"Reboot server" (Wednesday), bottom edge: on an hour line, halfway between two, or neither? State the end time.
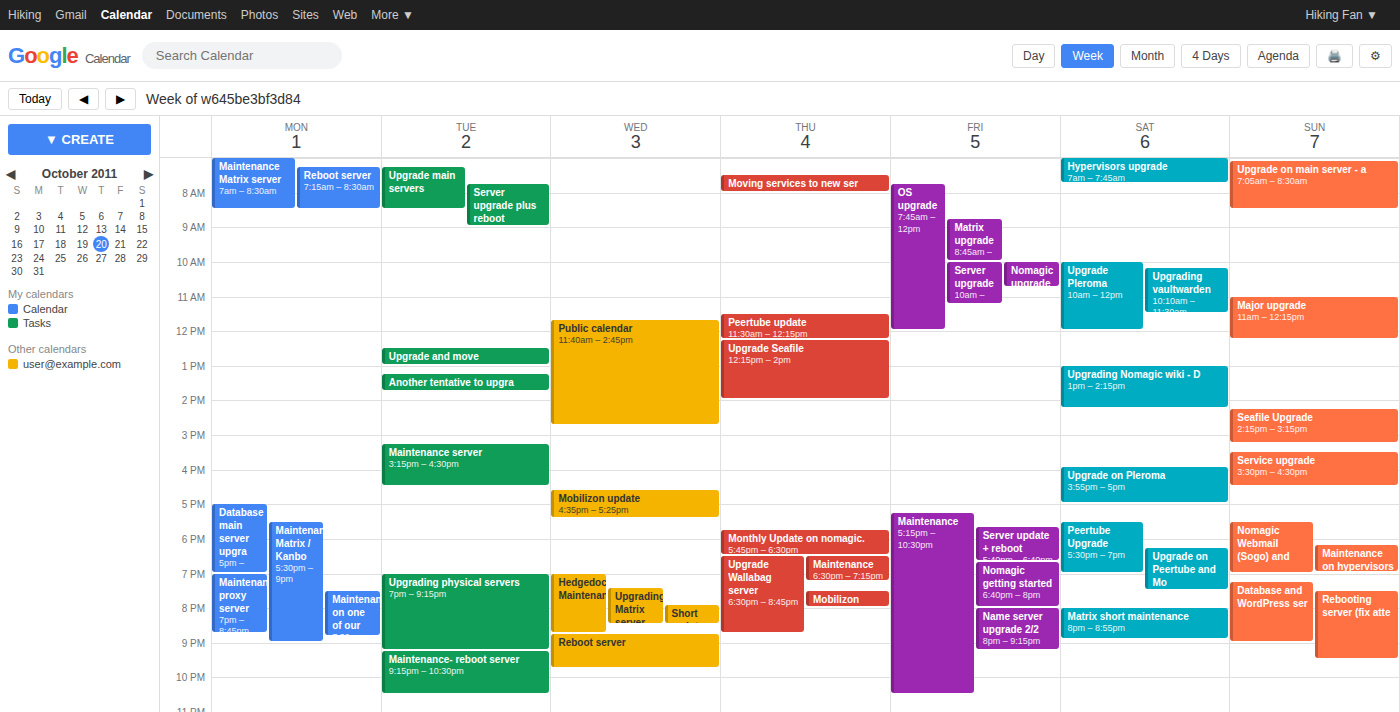
21:45 -- neither: three quarters of the way from the 21:00 line to the 22:00 line.